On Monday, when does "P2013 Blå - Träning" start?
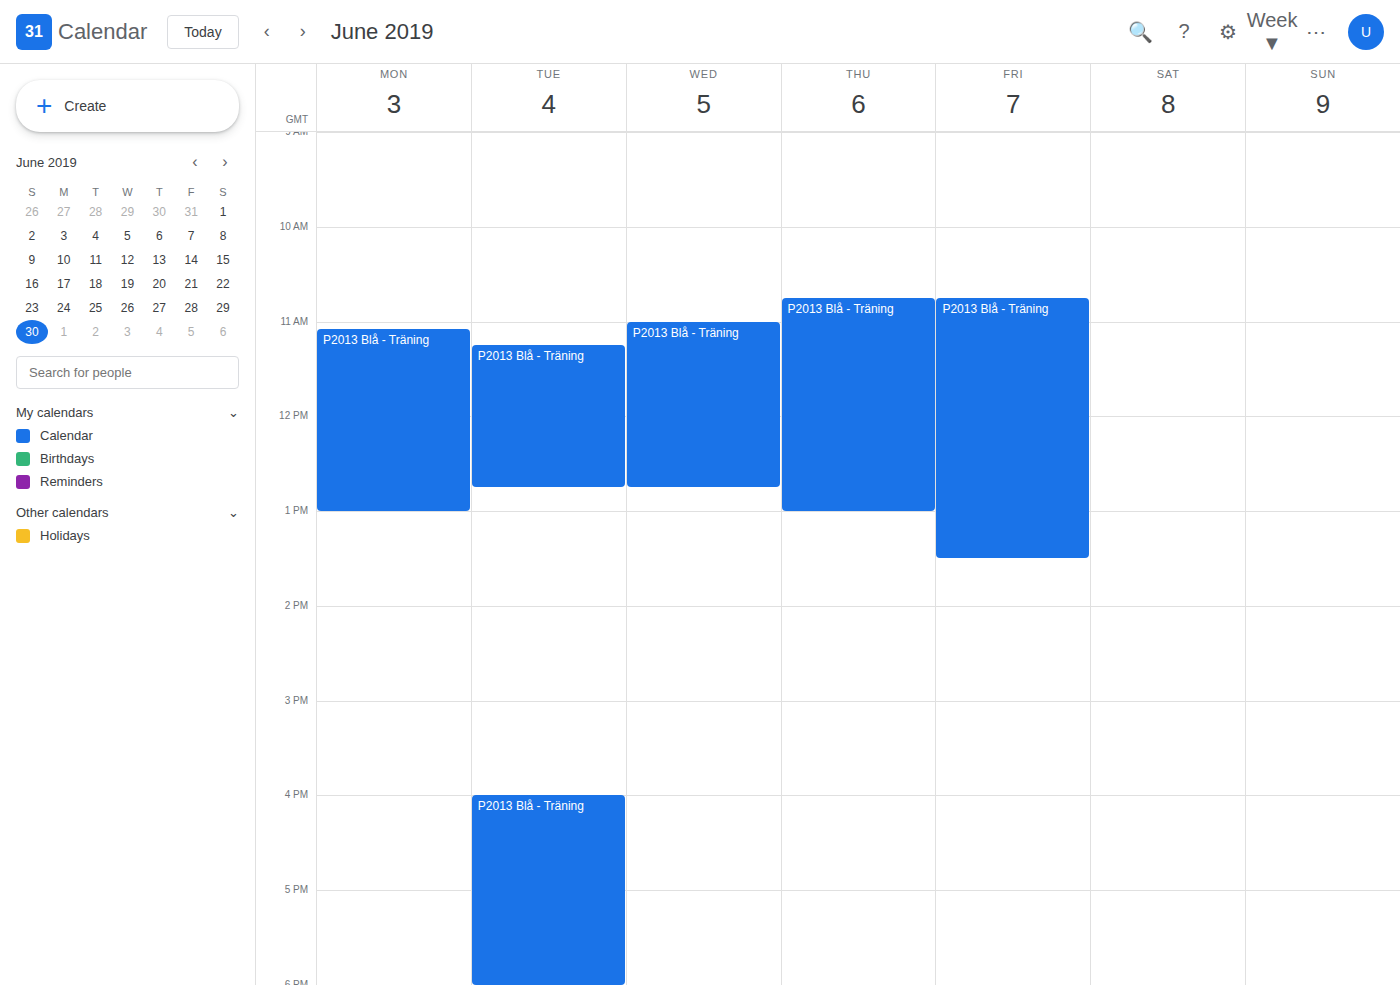
11:05 AM